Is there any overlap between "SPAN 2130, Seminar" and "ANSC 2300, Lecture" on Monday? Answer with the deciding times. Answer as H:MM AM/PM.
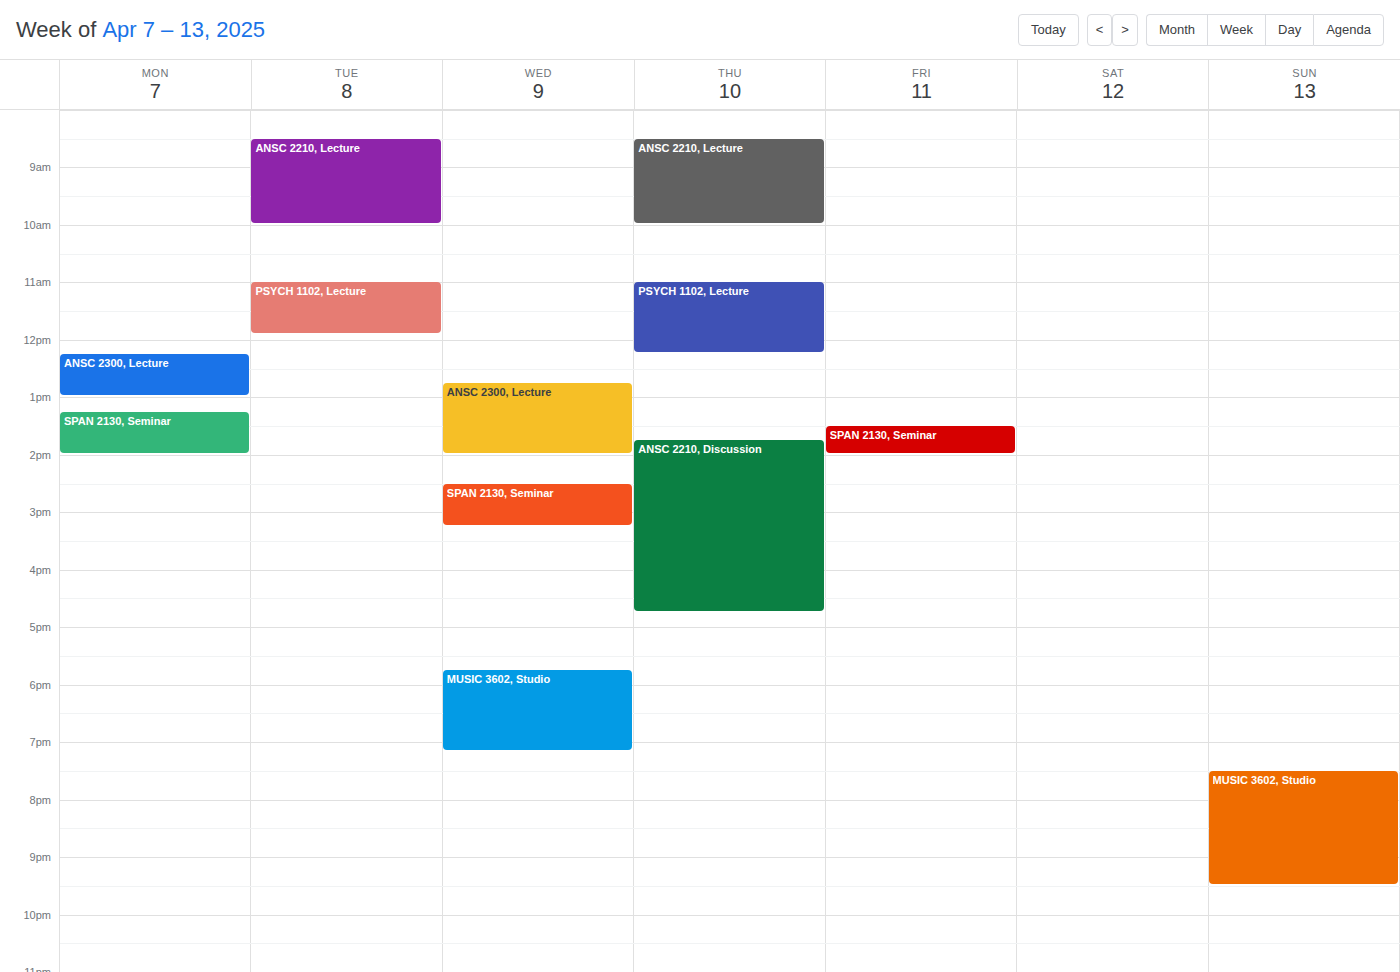
"ANSC 2300, Lecture" ends at 1:00 PM and "SPAN 2130, Seminar" starts at 1:15 PM -- no overlap.